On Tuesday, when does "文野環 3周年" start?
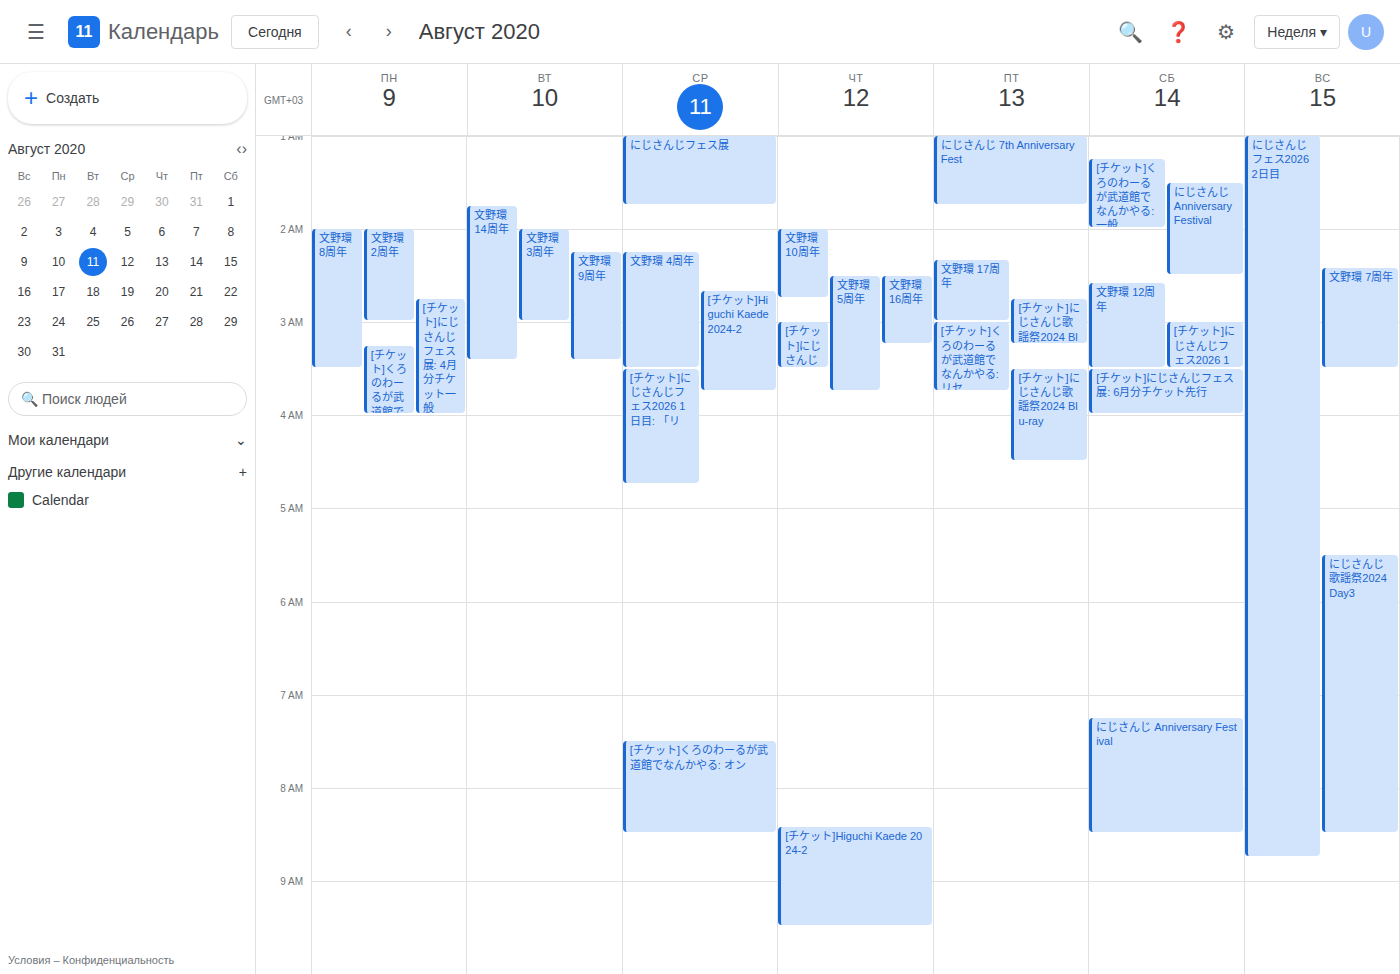
02:00